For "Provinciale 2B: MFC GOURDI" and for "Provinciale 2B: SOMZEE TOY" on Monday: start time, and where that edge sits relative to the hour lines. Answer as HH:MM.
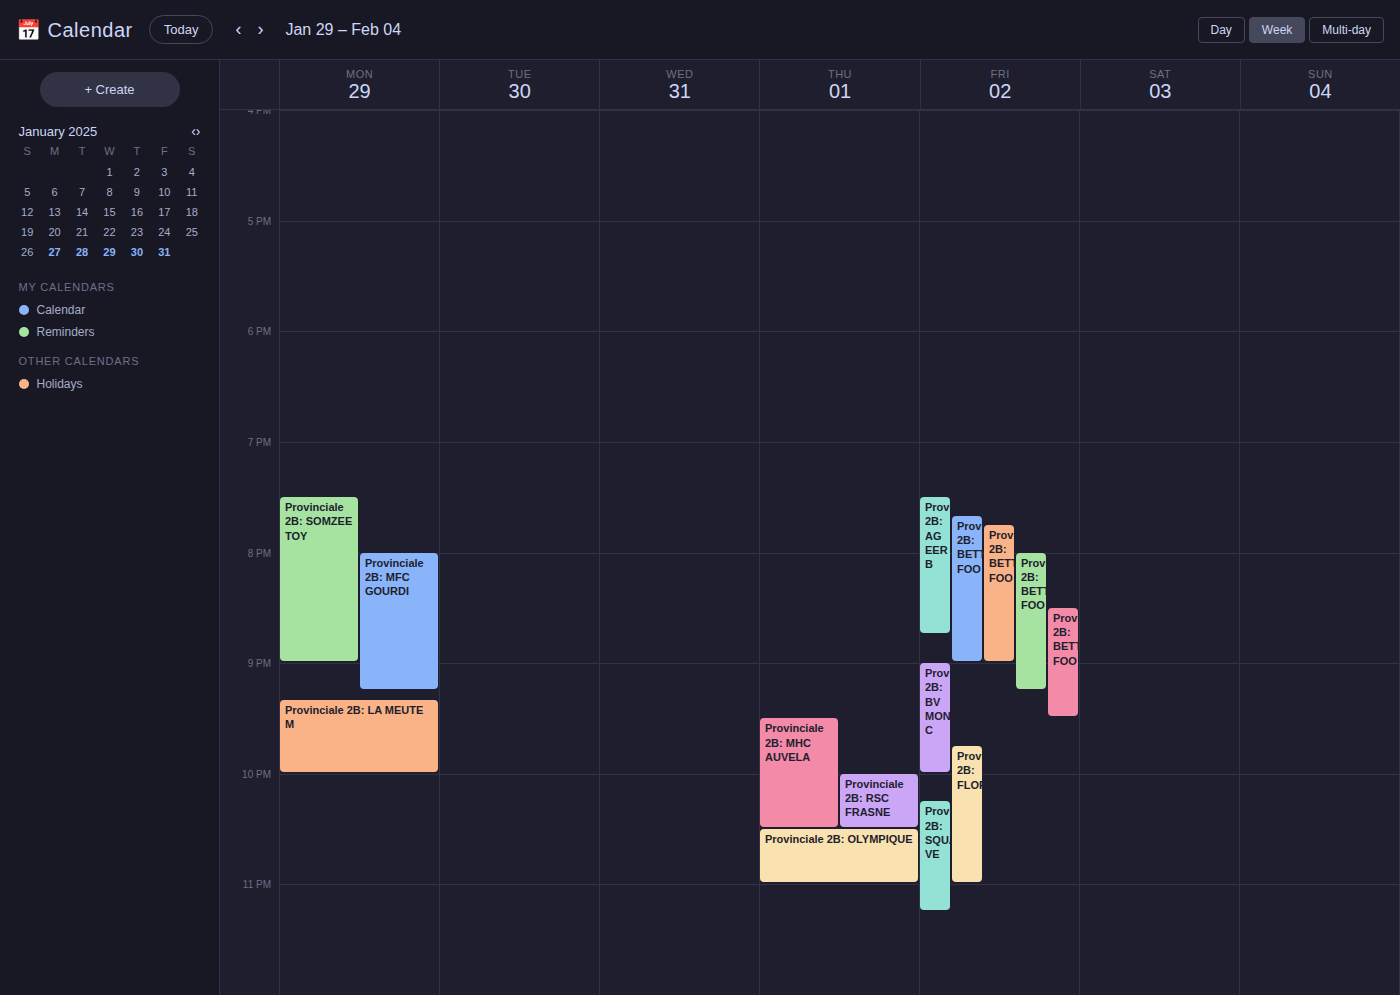
"Provinciale 2B: MFC GOURDI": 20:00, exactly on the 20:00 line. "Provinciale 2B: SOMZEE TOY": 19:30, halfway between the 19:00 and 20:00 lines.